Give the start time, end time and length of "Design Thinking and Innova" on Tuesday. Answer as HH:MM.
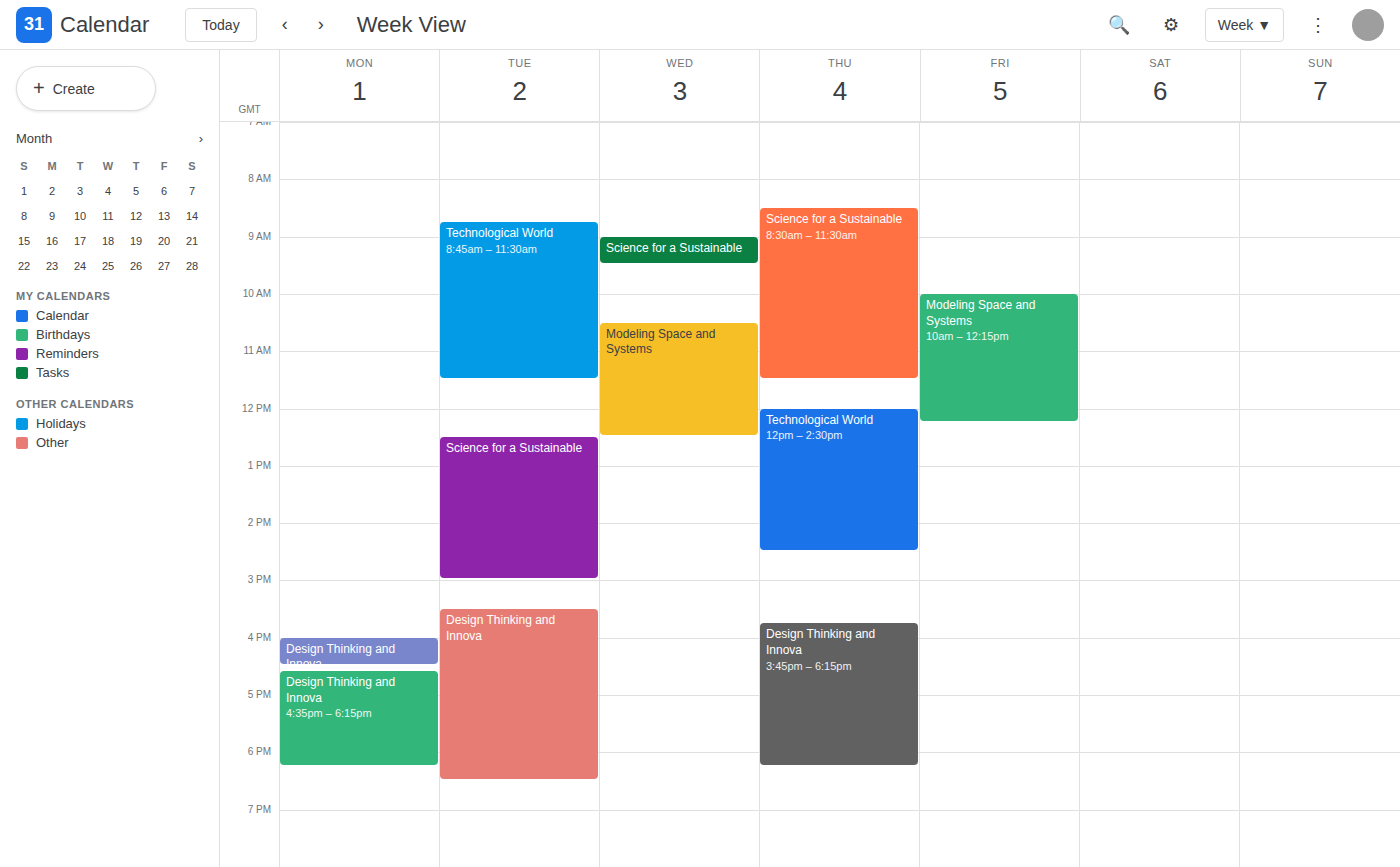
15:30 to 18:30, 3 hours